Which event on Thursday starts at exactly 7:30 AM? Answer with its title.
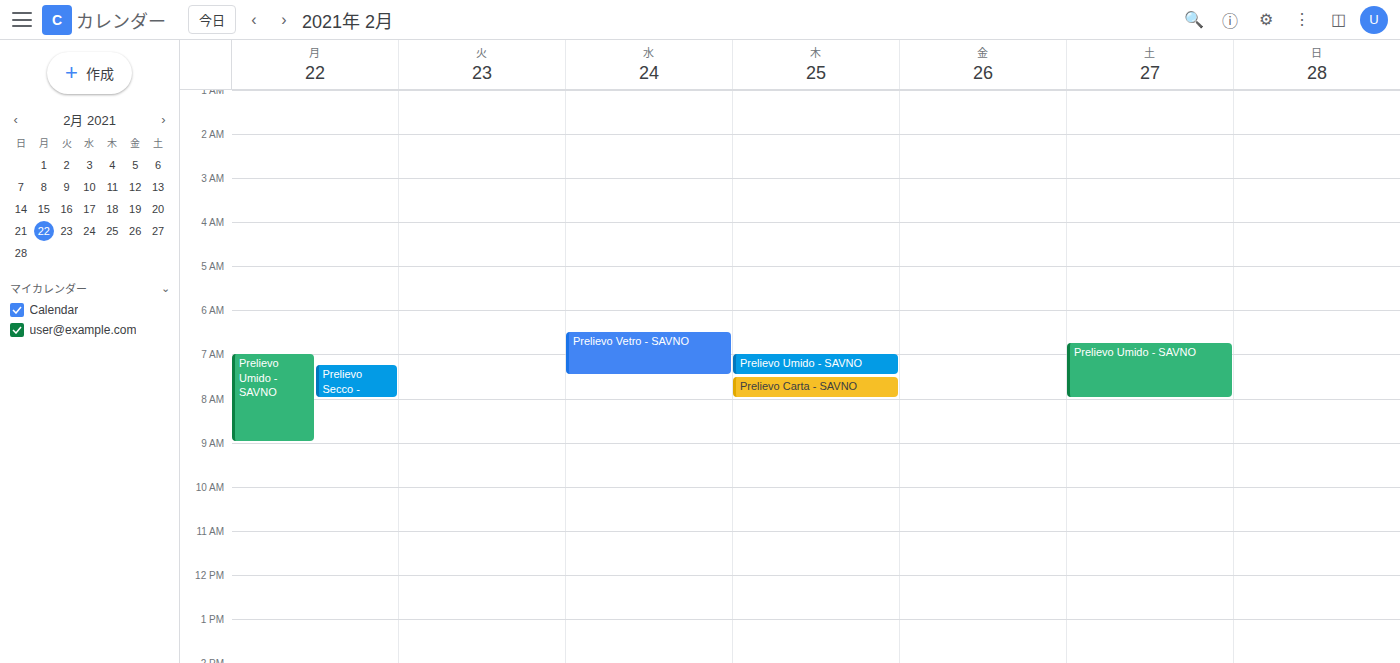
"Prelievo Carta - SAVNO"